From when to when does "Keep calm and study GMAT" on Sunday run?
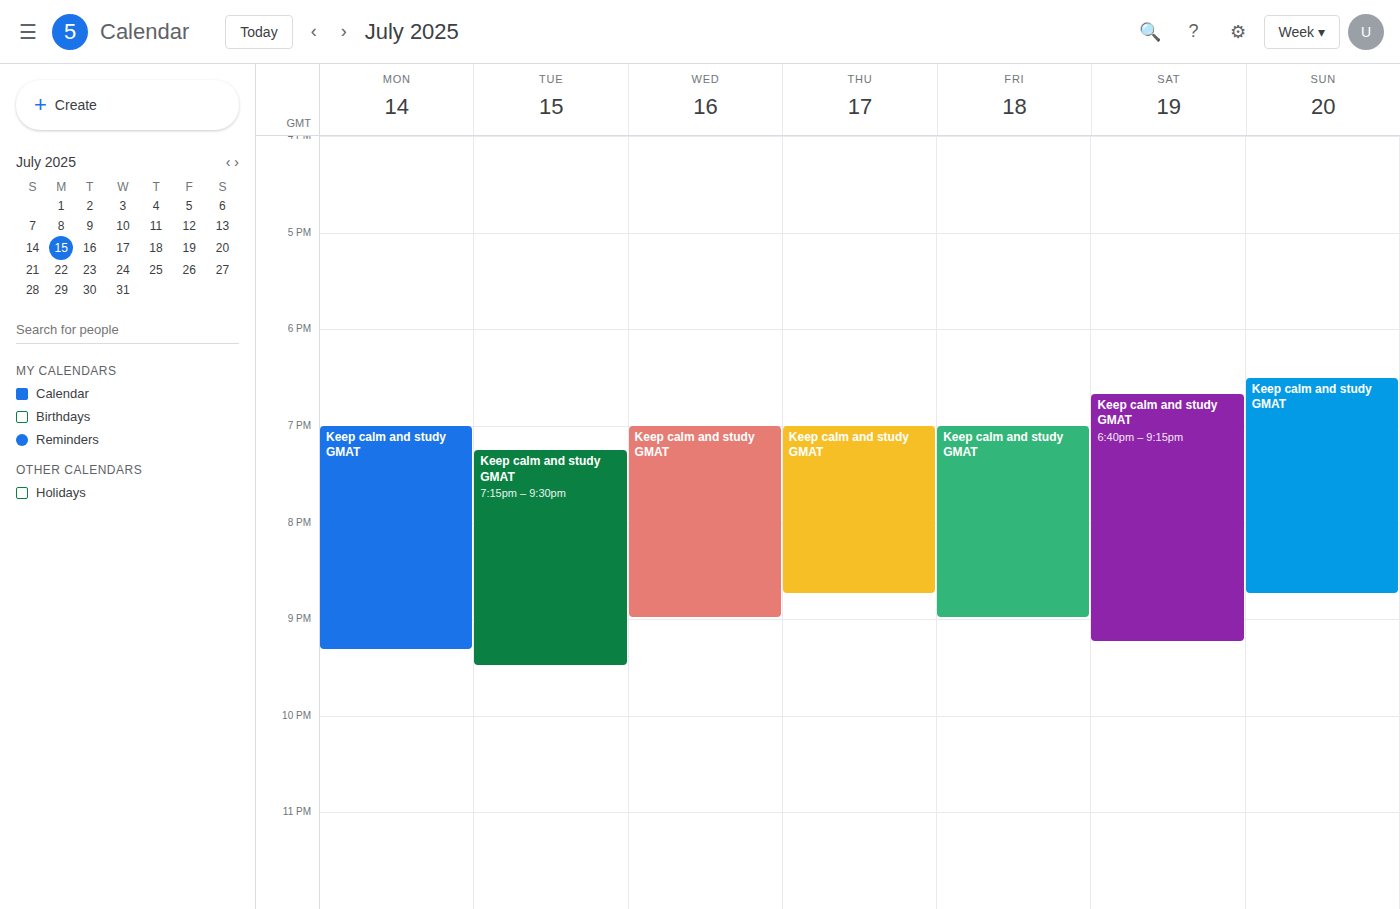
6:30 PM to 8:45 PM